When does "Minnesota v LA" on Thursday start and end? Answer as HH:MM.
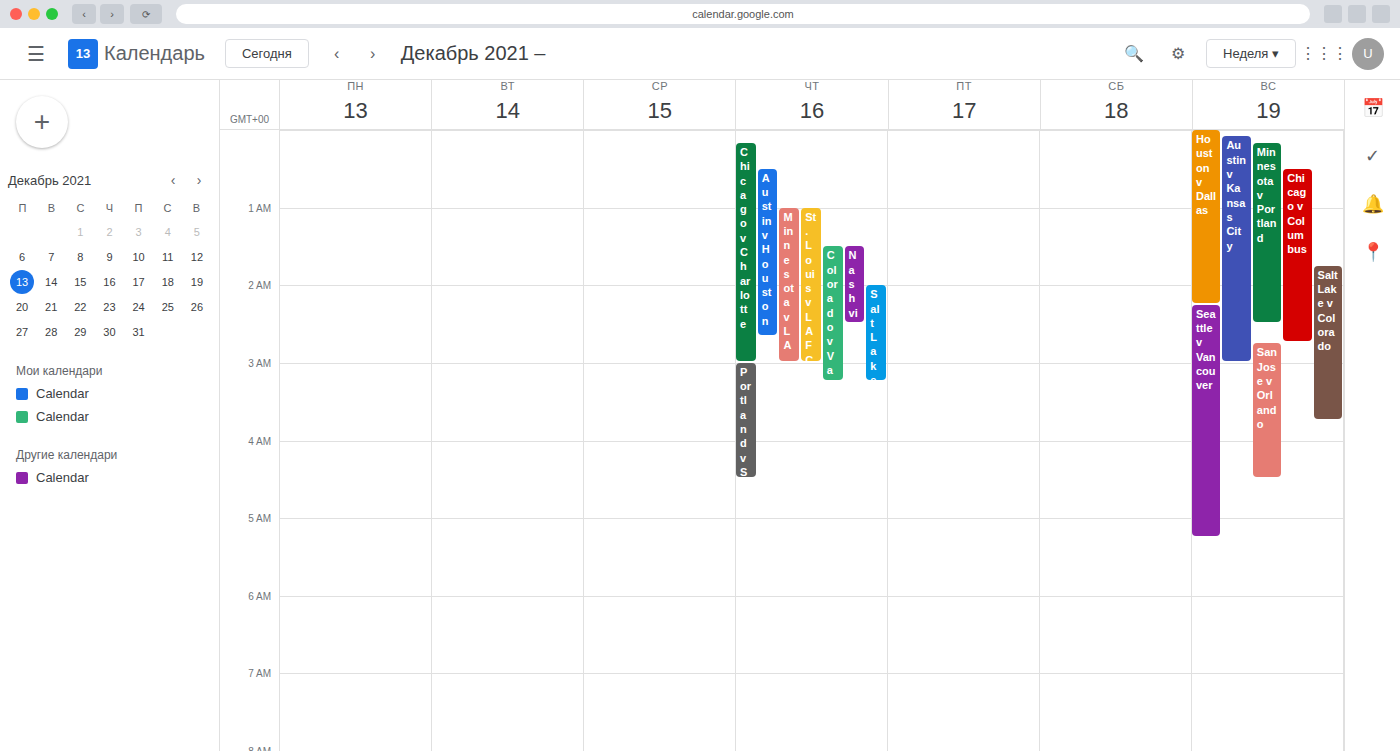
01:00 to 03:00